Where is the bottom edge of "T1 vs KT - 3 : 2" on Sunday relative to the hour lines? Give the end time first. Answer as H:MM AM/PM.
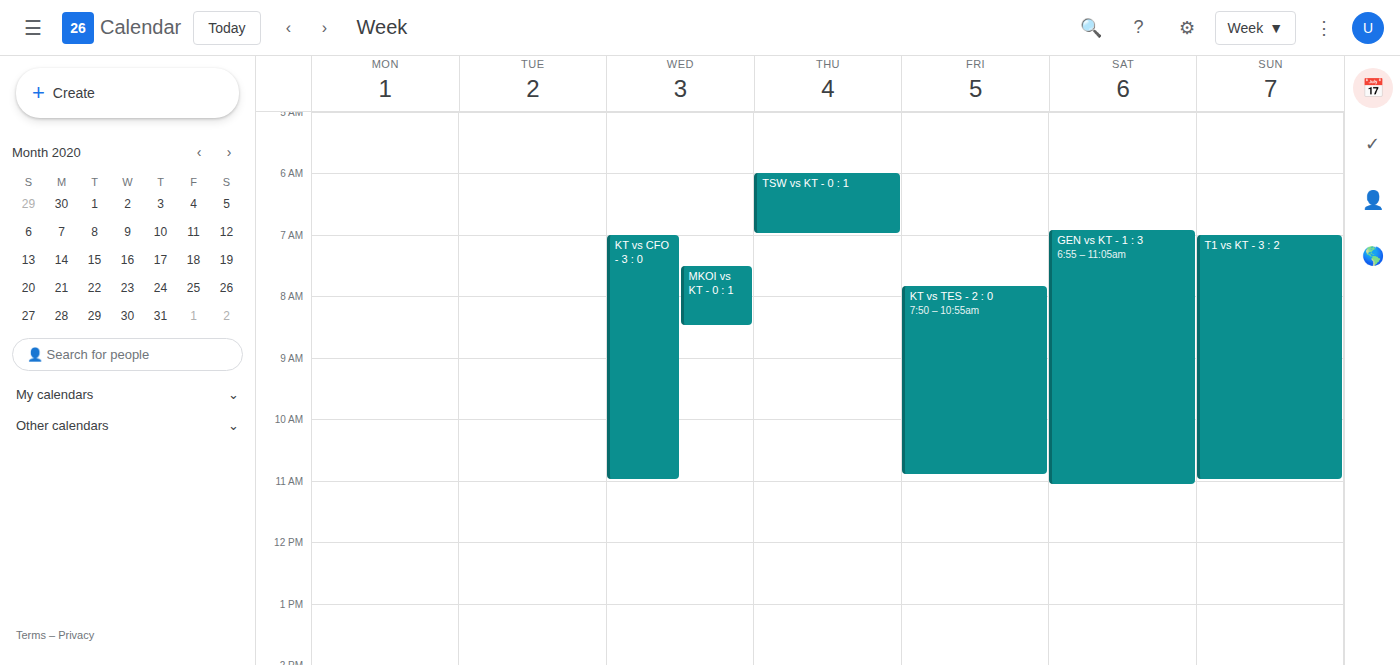
11:00 AM -- exactly on the 11 AM line.